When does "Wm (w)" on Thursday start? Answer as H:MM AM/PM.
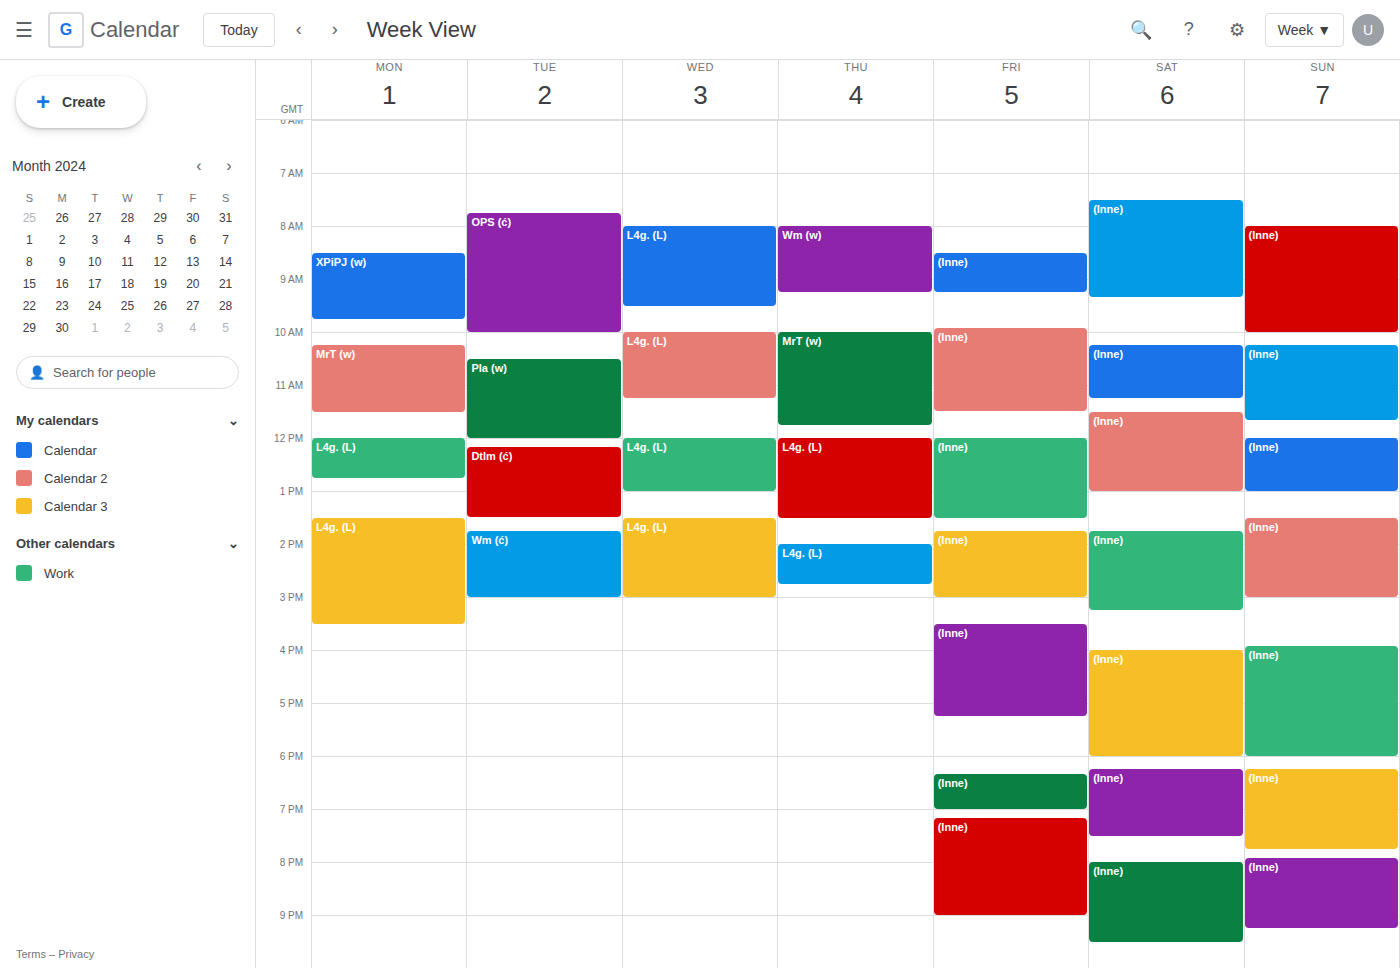
8:00 AM